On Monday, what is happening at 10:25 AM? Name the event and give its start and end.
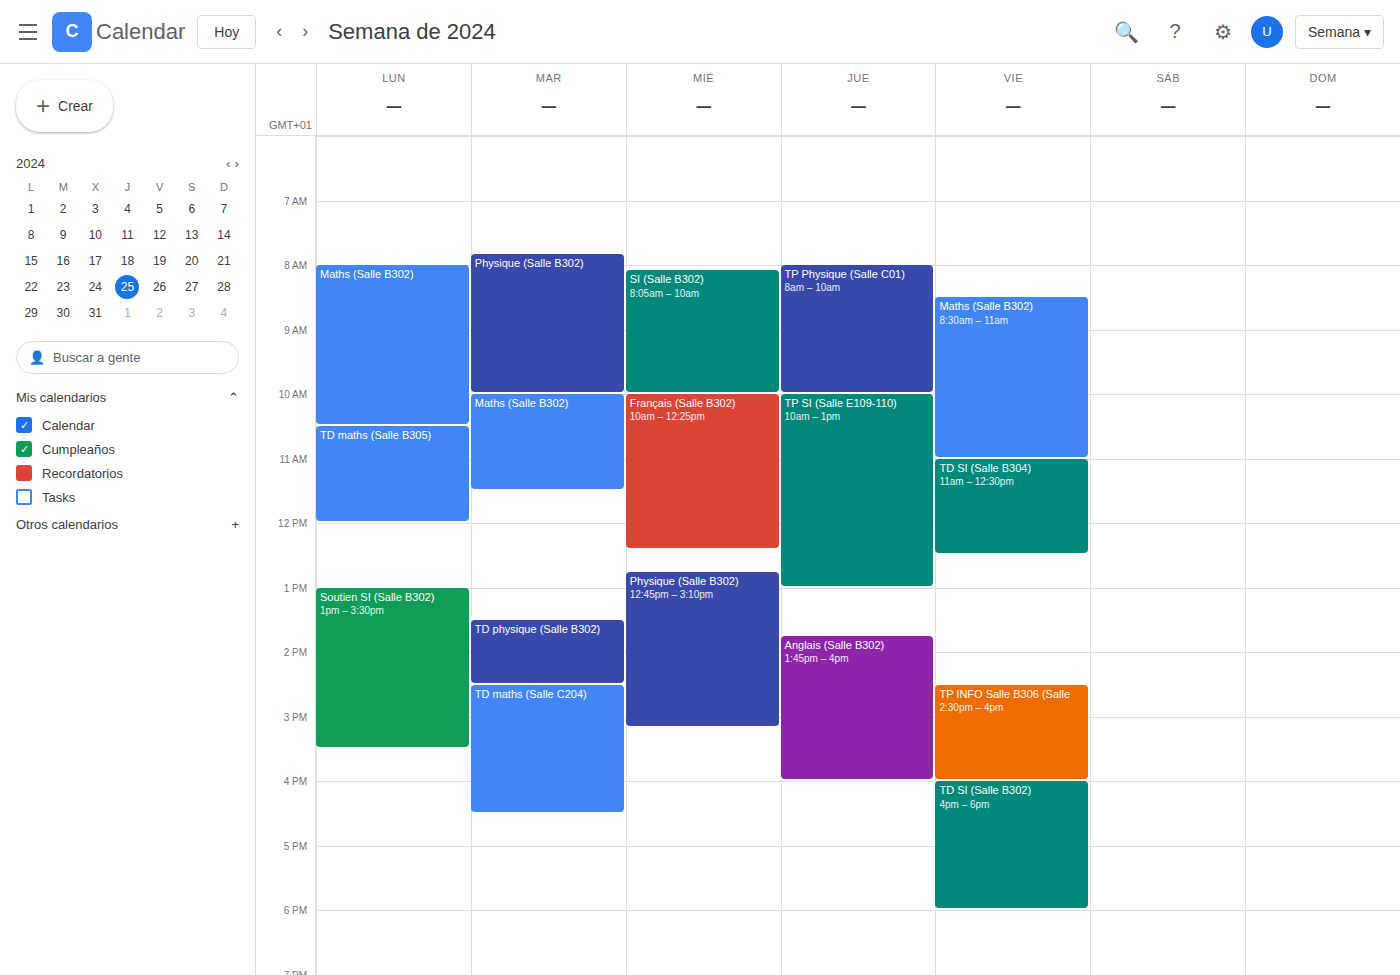
"Maths (Salle B302)", 8:00 AM to 10:30 AM